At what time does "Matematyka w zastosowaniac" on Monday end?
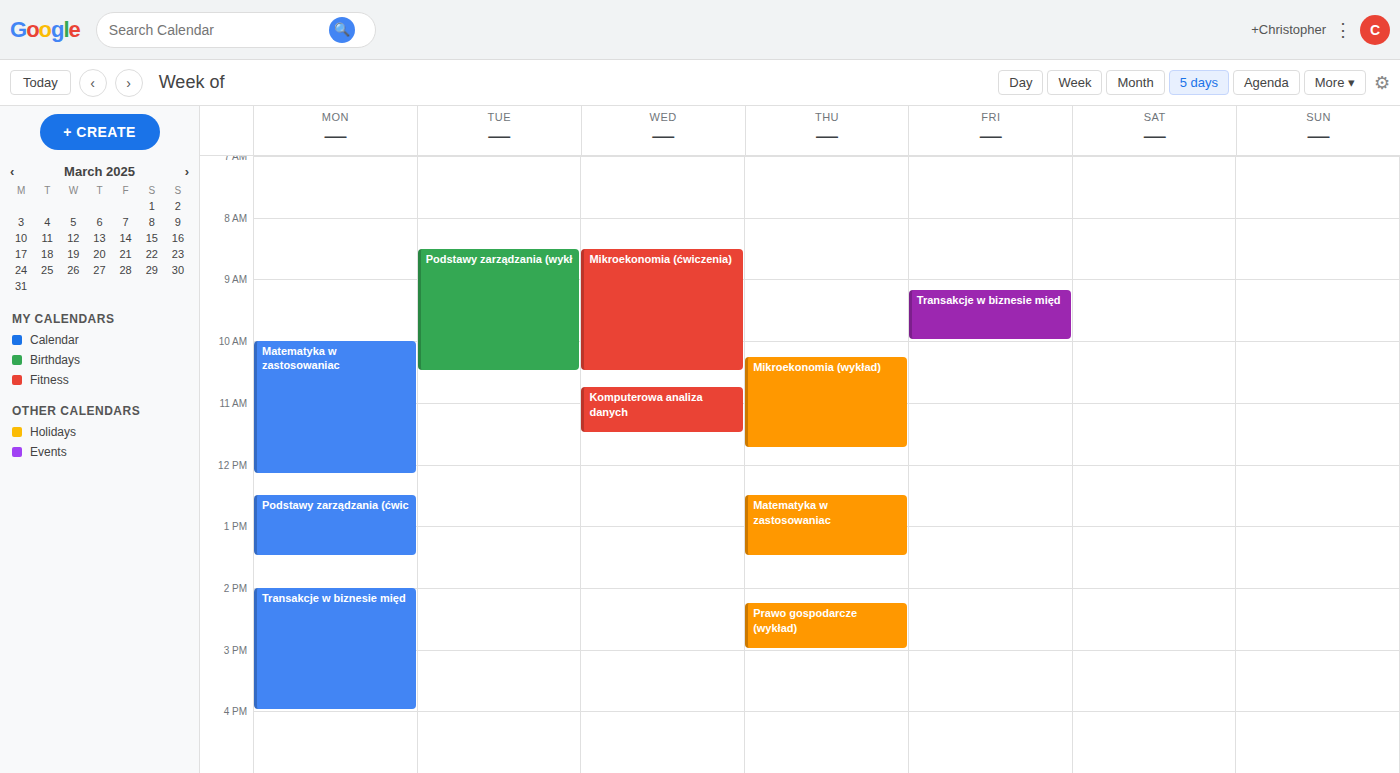
12:10 PM